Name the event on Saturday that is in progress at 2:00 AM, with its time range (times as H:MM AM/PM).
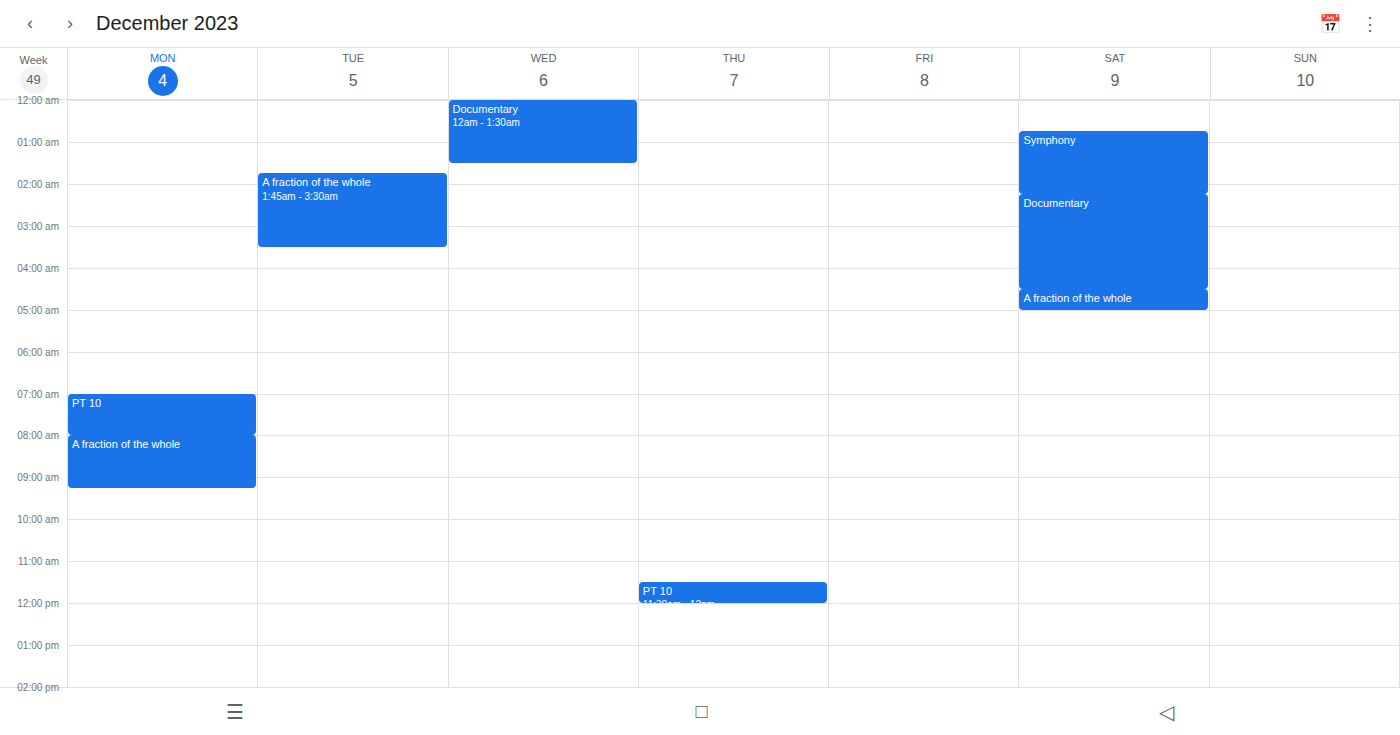
"Symphony", 12:45 AM to 2:15 AM